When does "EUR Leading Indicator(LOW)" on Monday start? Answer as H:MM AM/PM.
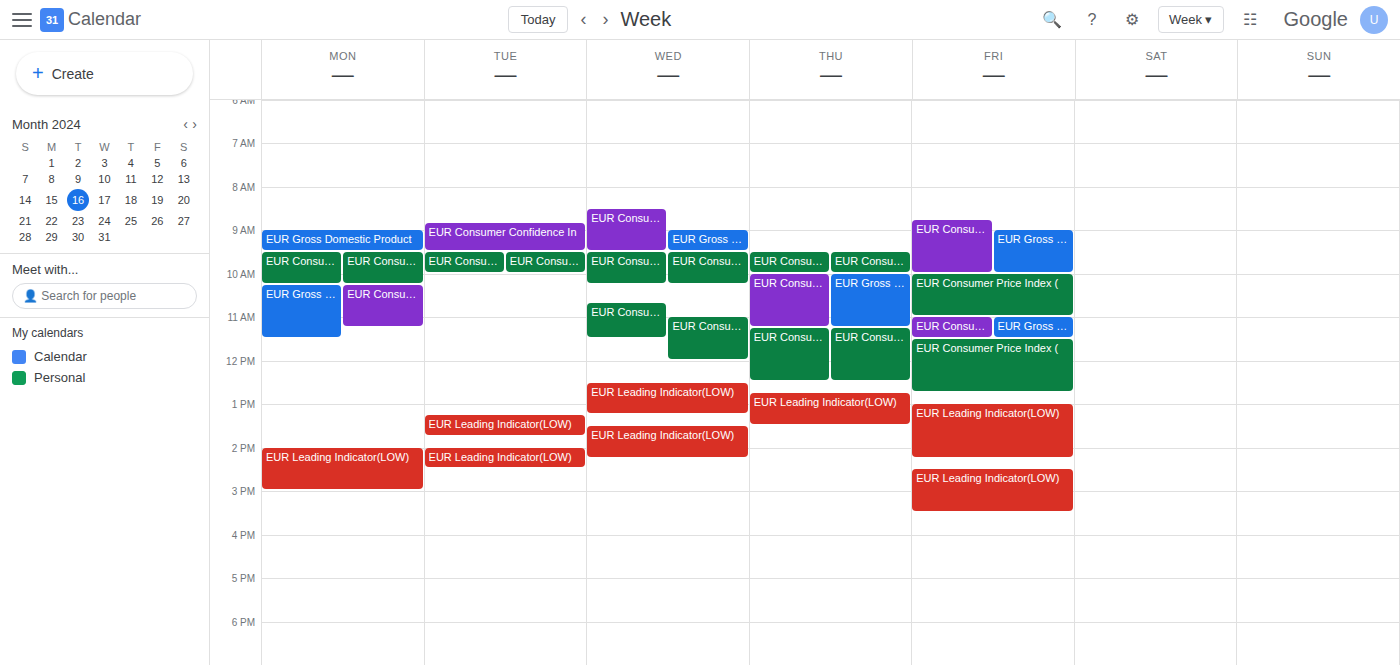
2:00 PM